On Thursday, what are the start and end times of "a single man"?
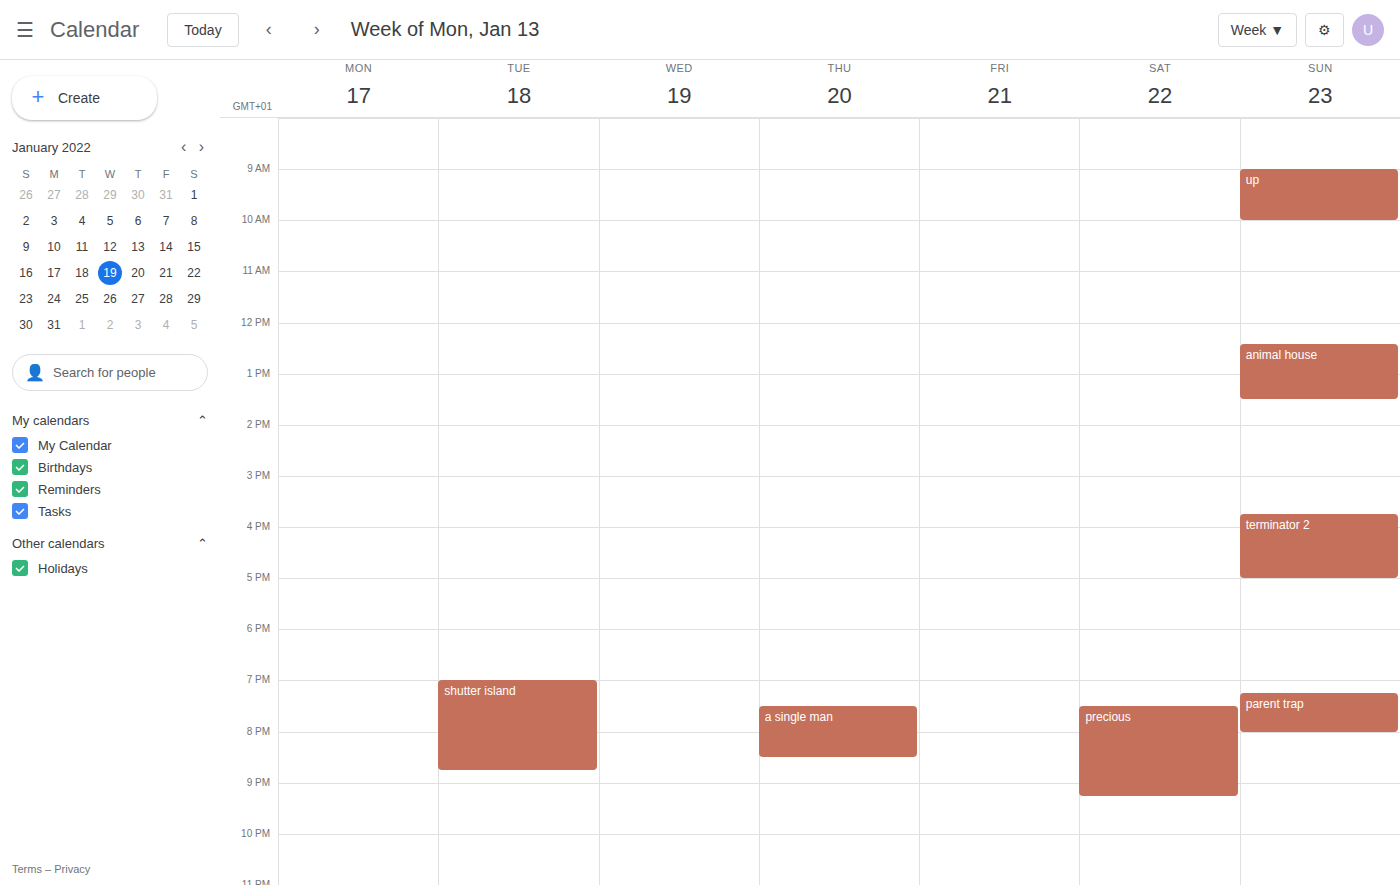
7:30 PM to 8:30 PM